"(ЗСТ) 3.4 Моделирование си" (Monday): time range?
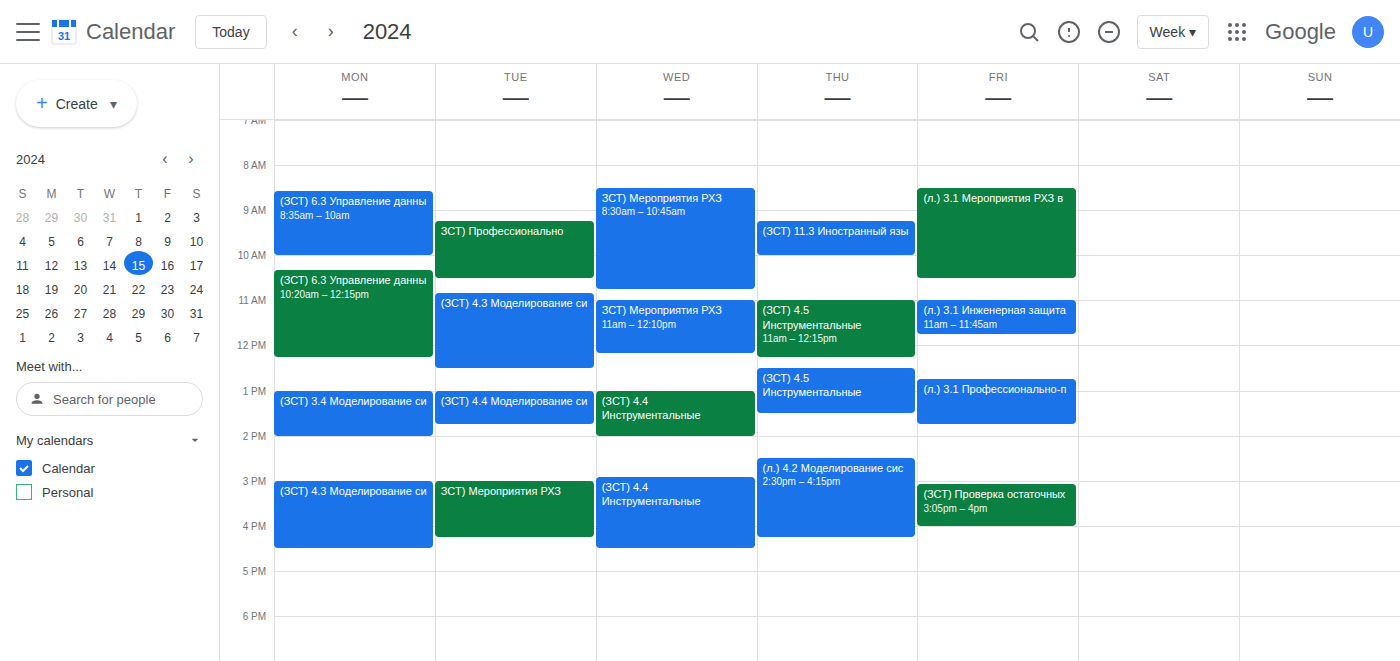
13:00 to 14:00